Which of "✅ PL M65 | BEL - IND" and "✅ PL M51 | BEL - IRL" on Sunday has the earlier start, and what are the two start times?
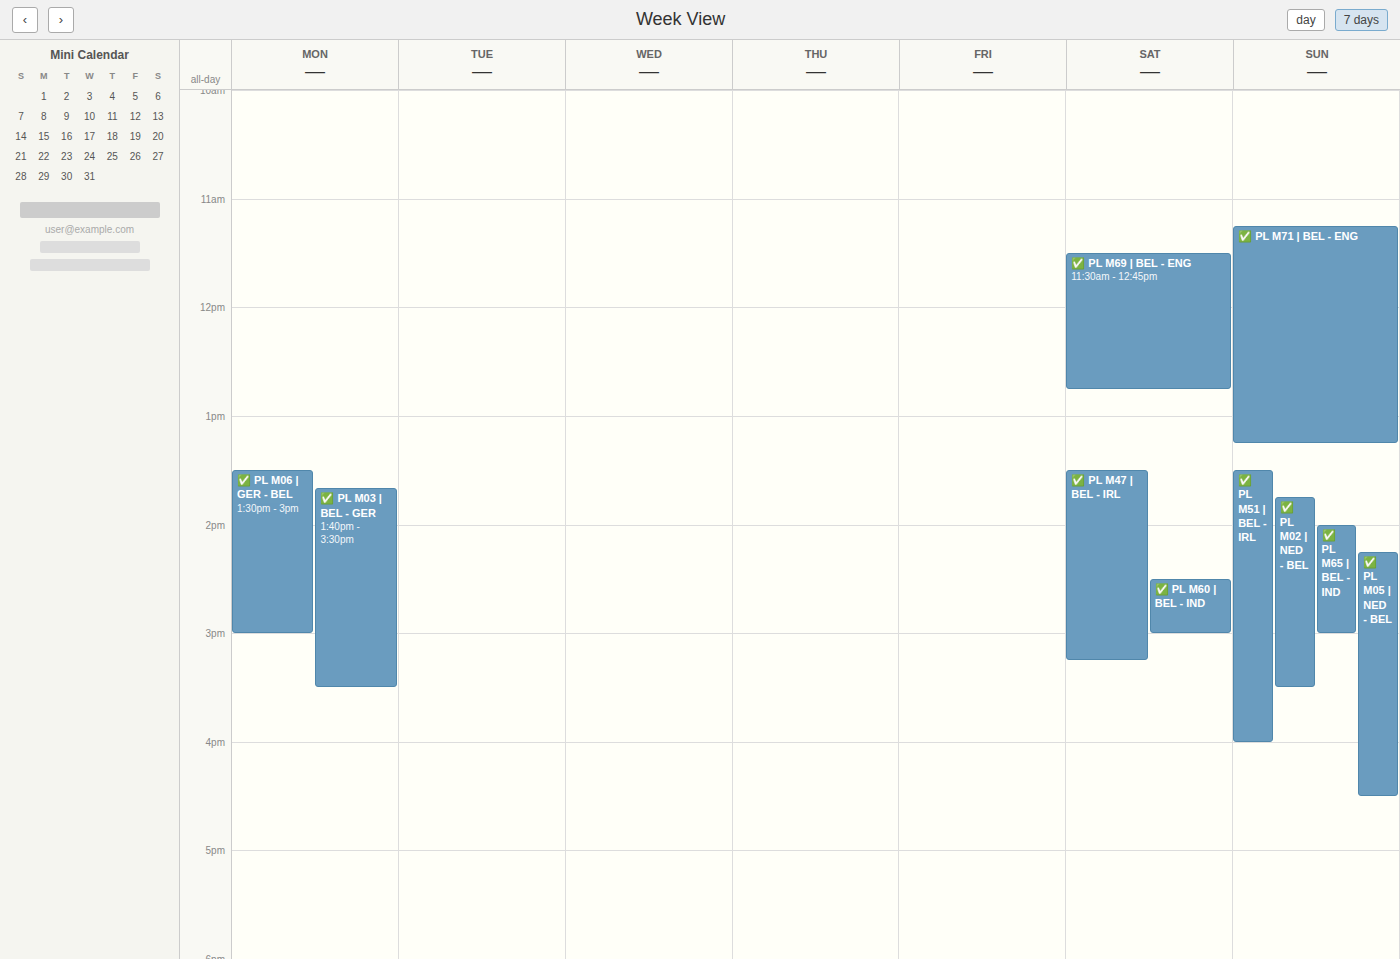
"✅ PL M51 | BEL - IRL" 1:30 PM; "✅ PL M65 | BEL - IND" 2:00 PM.